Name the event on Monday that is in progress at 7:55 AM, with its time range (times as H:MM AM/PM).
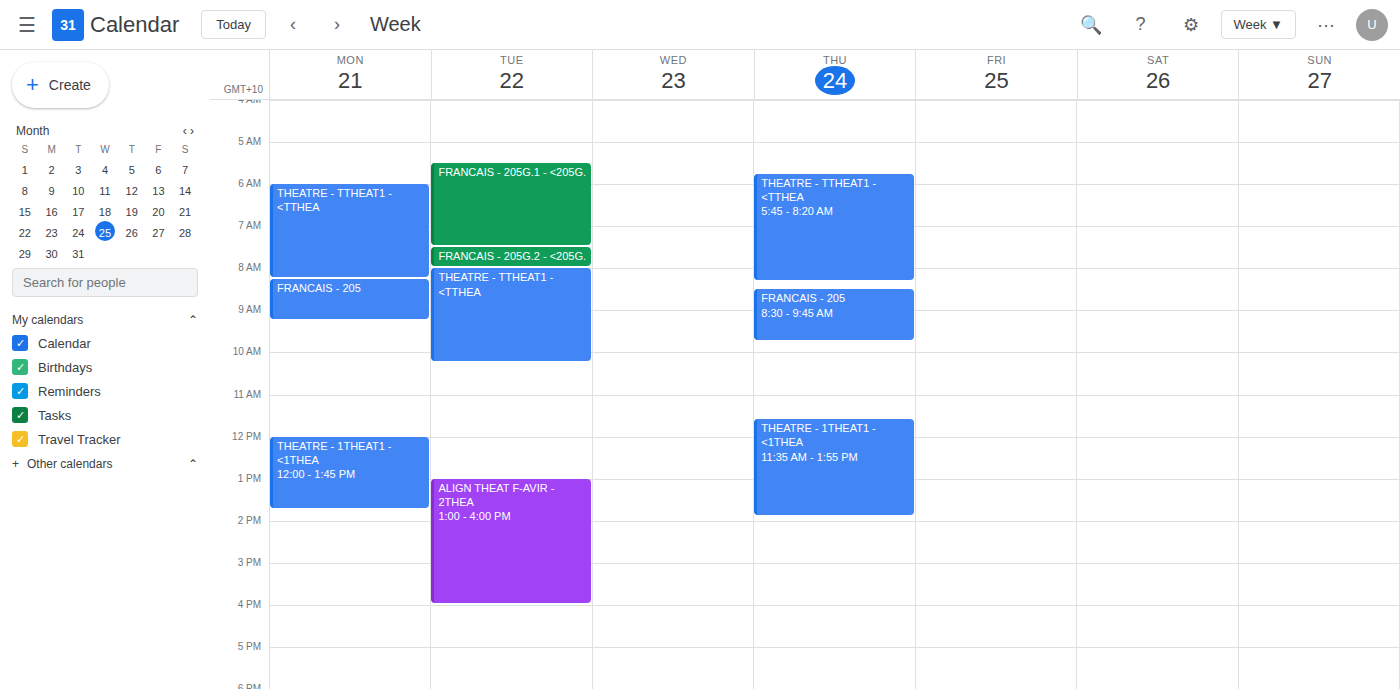
"THEATRE - TTHEAT1 - <TTHEA", 6:00 AM to 8:15 AM